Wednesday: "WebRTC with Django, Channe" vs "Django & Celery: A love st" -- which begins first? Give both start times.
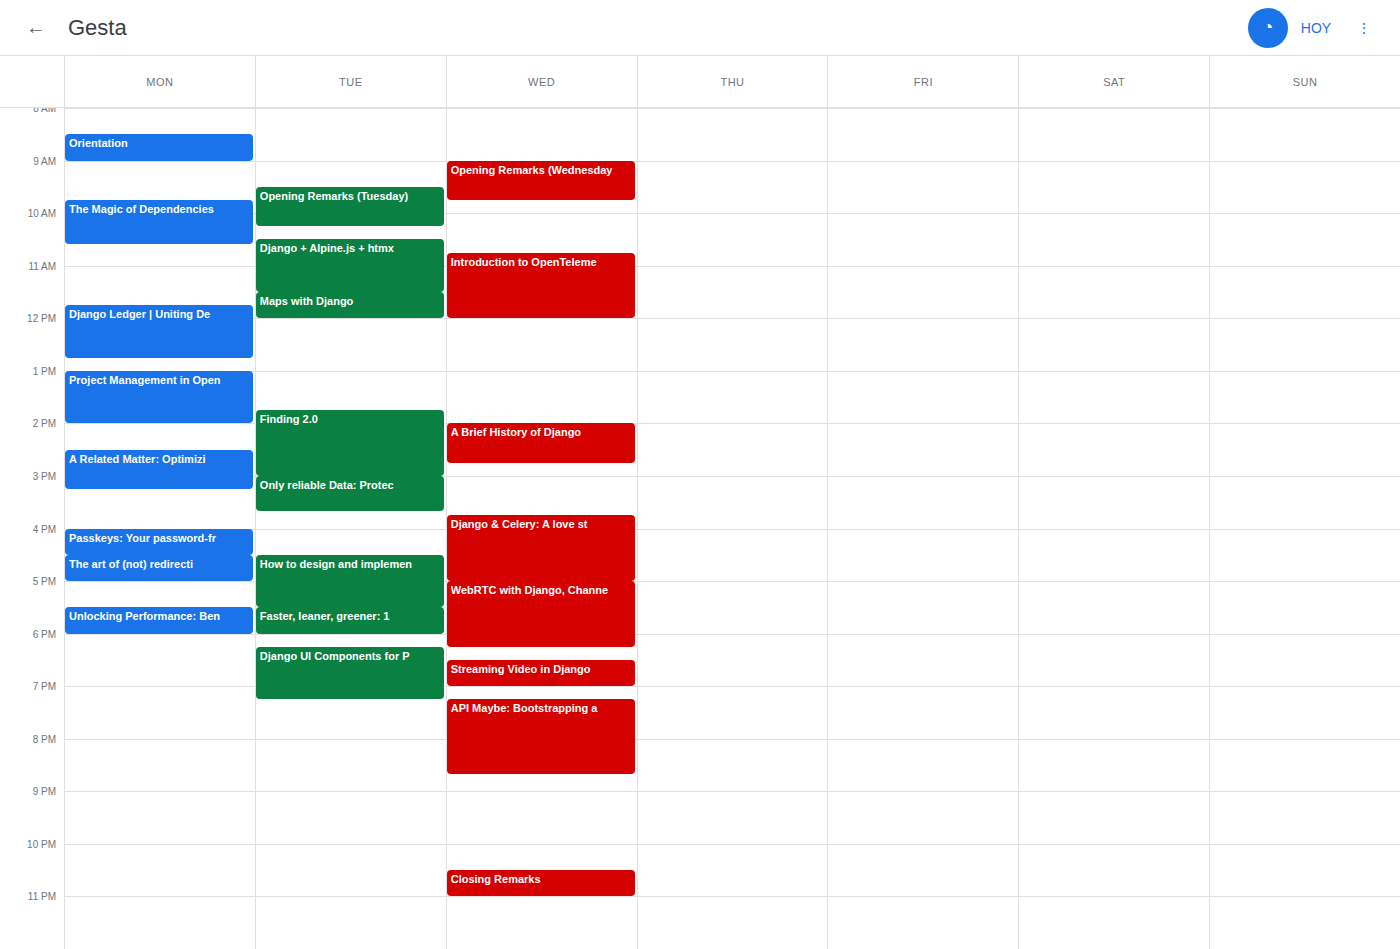
"Django & Celery: A love st" 3:45 PM; "WebRTC with Django, Channe" 5:00 PM.